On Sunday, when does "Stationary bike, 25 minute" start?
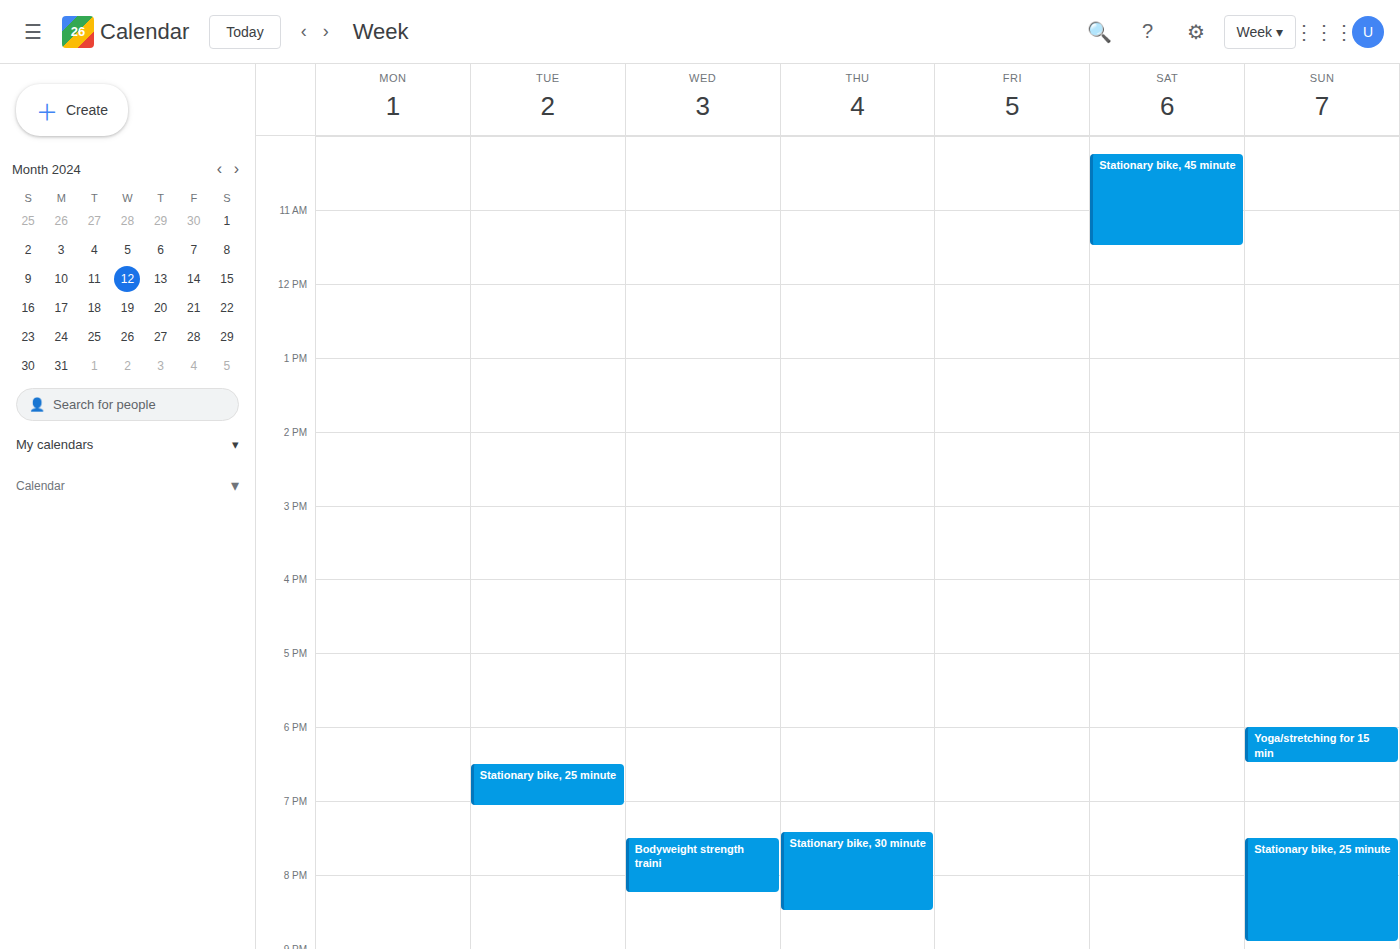
19:30